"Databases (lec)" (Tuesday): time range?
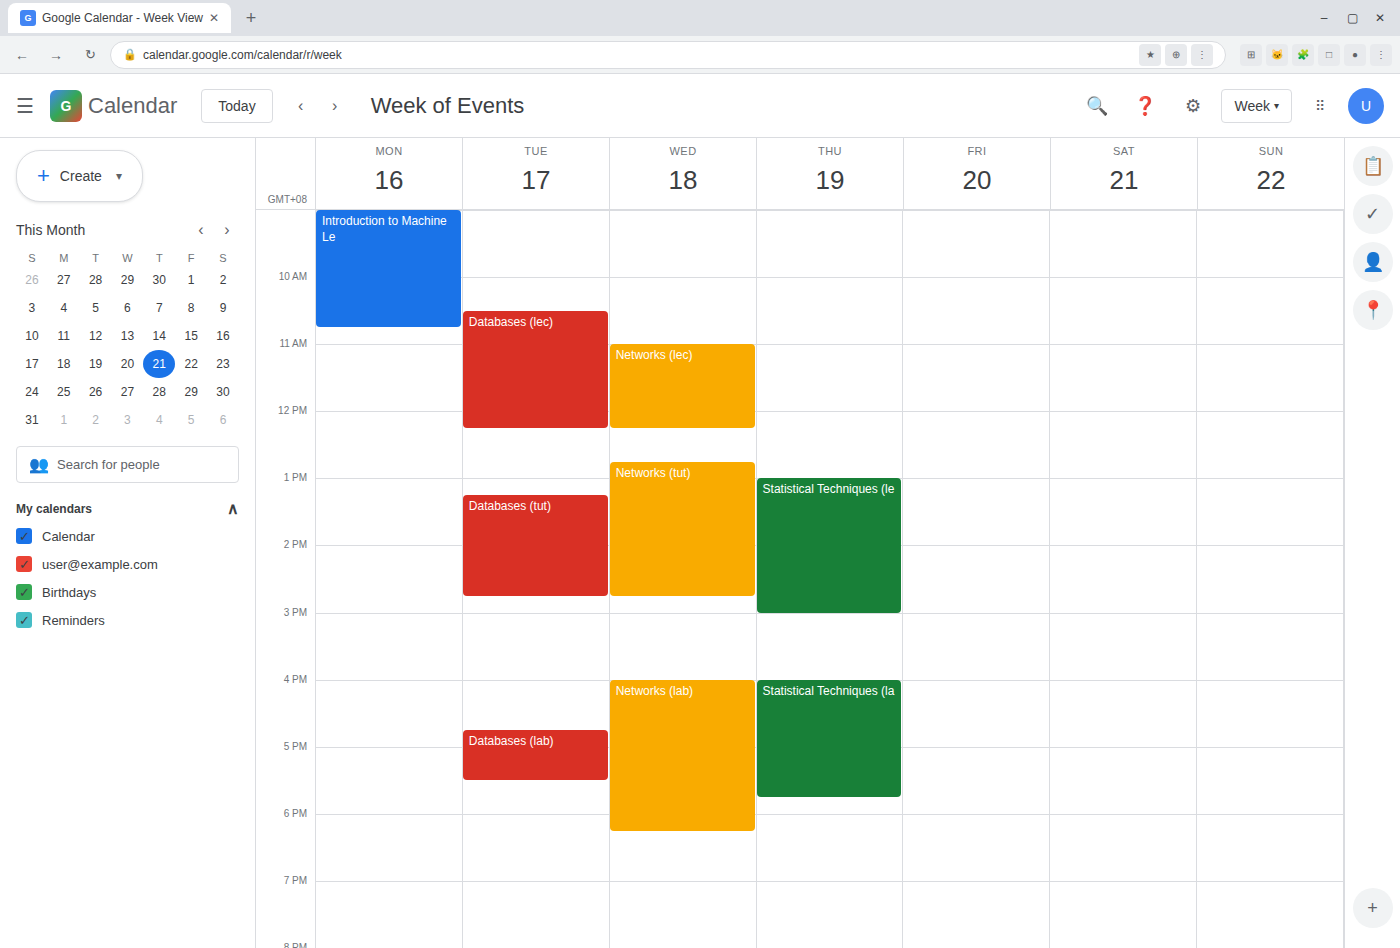
10:30 AM to 12:15 PM